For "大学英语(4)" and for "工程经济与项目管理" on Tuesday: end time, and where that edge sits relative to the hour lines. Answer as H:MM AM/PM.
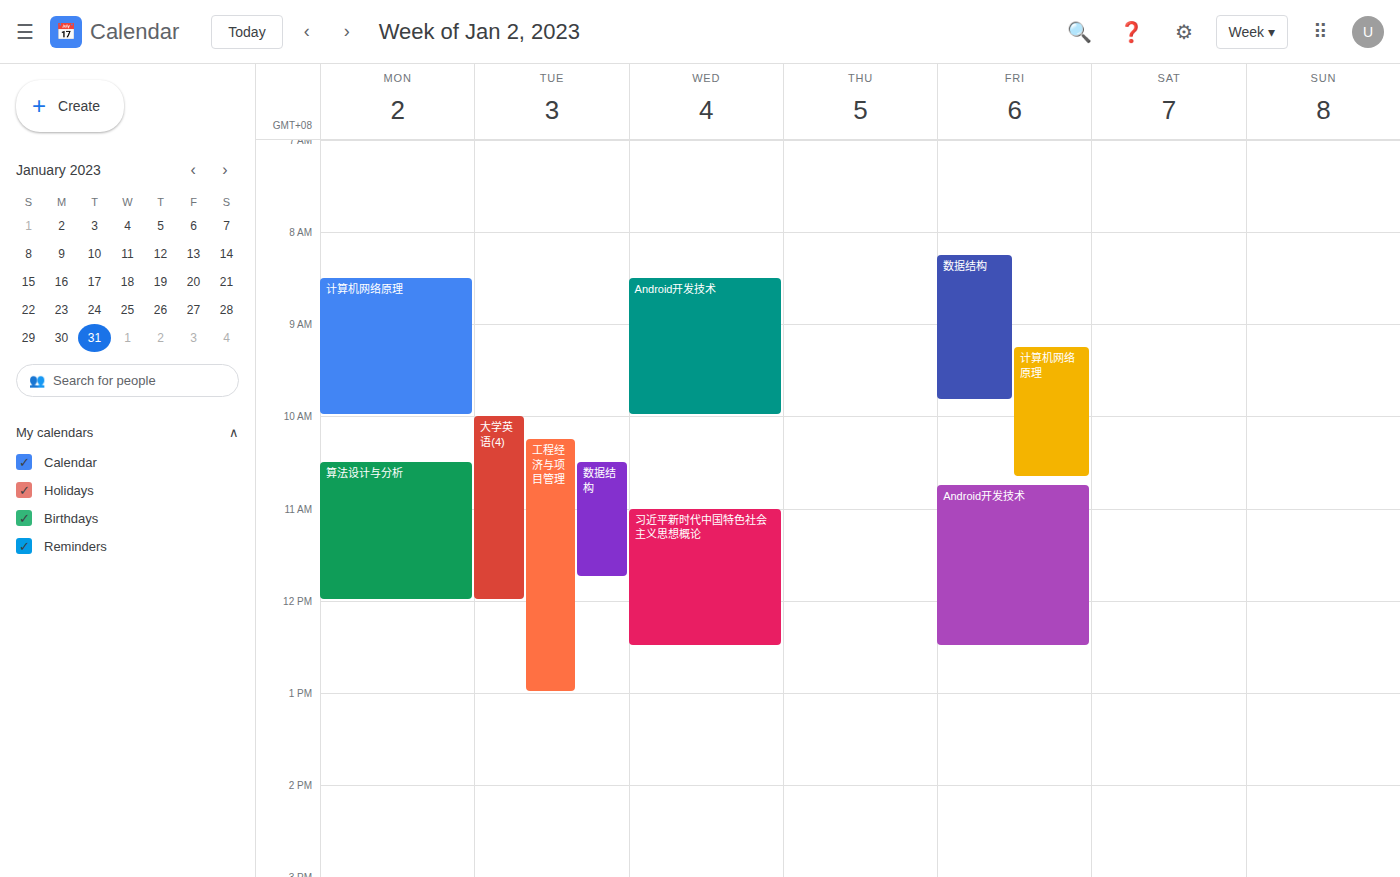
"大学英语(4)": 12:00 PM, exactly on the 12 PM line. "工程经济与项目管理": 1:00 PM, exactly on the 1 PM line.